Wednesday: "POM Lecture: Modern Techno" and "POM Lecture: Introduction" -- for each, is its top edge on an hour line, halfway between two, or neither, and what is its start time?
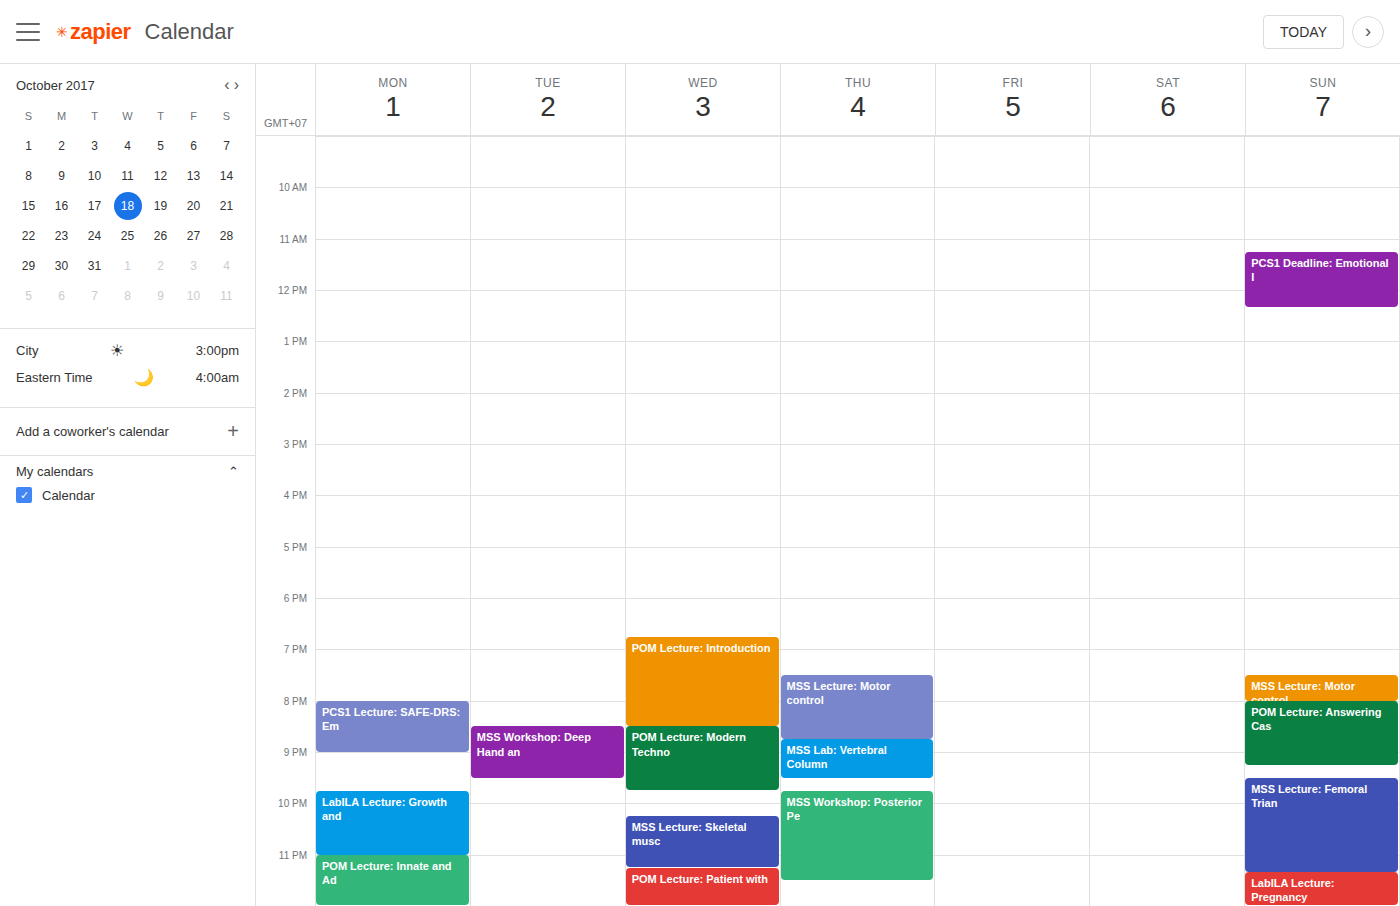
"POM Lecture: Modern Techno": 20:30, halfway between the 20:00 and 21:00 lines. "POM Lecture: Introduction": 18:45, neither: three quarters of the way from the 18:00 line to the 19:00 line.